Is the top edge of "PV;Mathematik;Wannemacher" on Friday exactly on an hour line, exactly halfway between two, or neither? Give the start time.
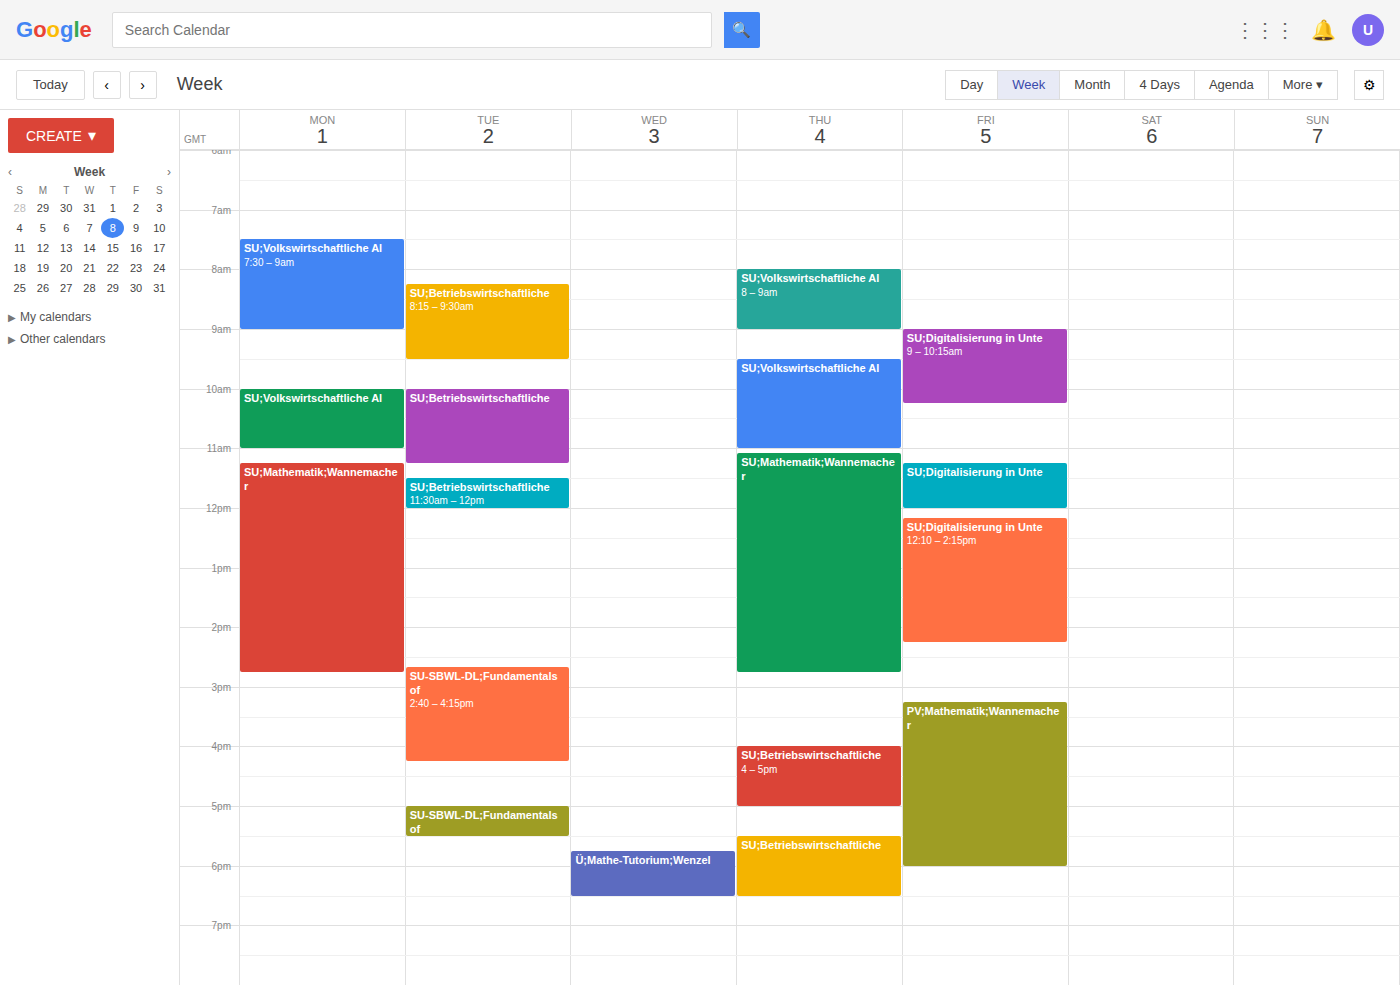
3:15 PM -- neither: a quarter of the way from the 3 PM line to the 4 PM line.